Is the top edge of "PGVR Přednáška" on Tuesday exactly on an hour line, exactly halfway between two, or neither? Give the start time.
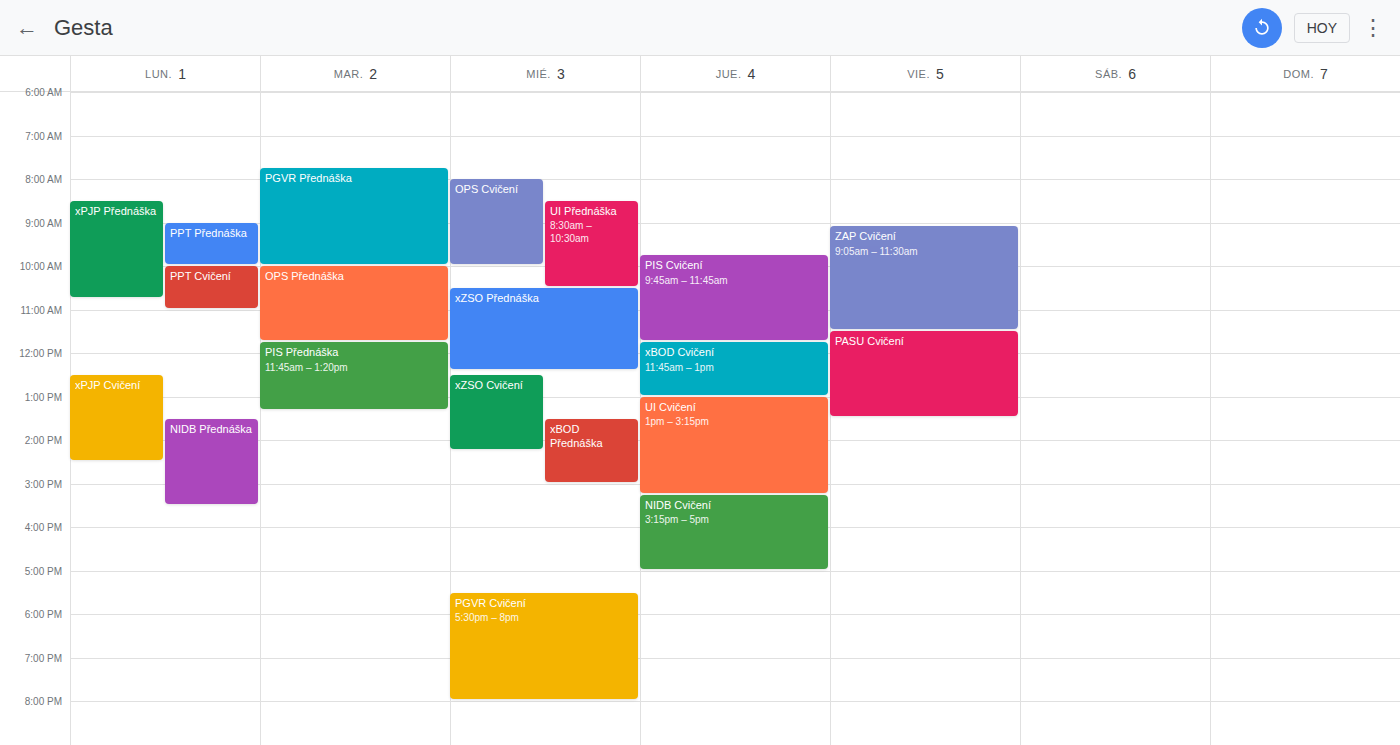
7:45 AM -- neither: three quarters of the way from the 7 AM line to the 8 AM line.